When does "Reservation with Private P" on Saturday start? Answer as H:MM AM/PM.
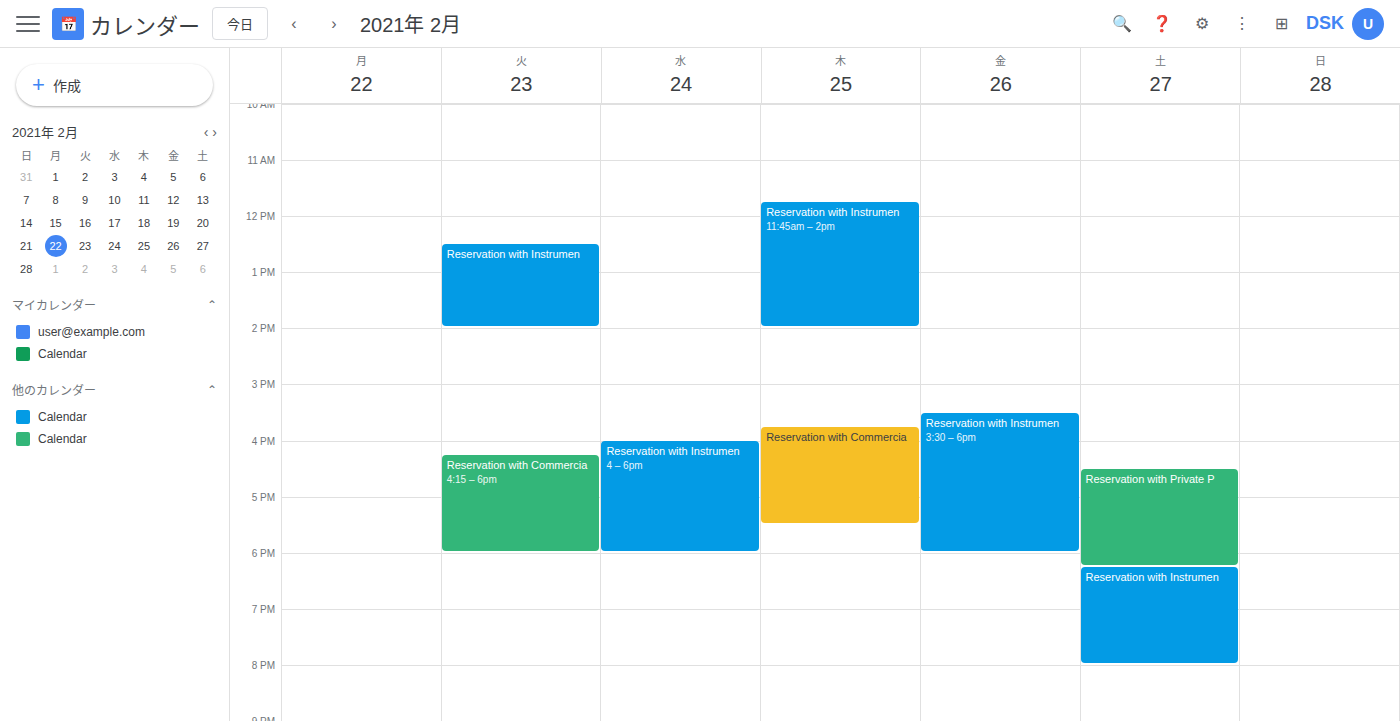
4:30 PM